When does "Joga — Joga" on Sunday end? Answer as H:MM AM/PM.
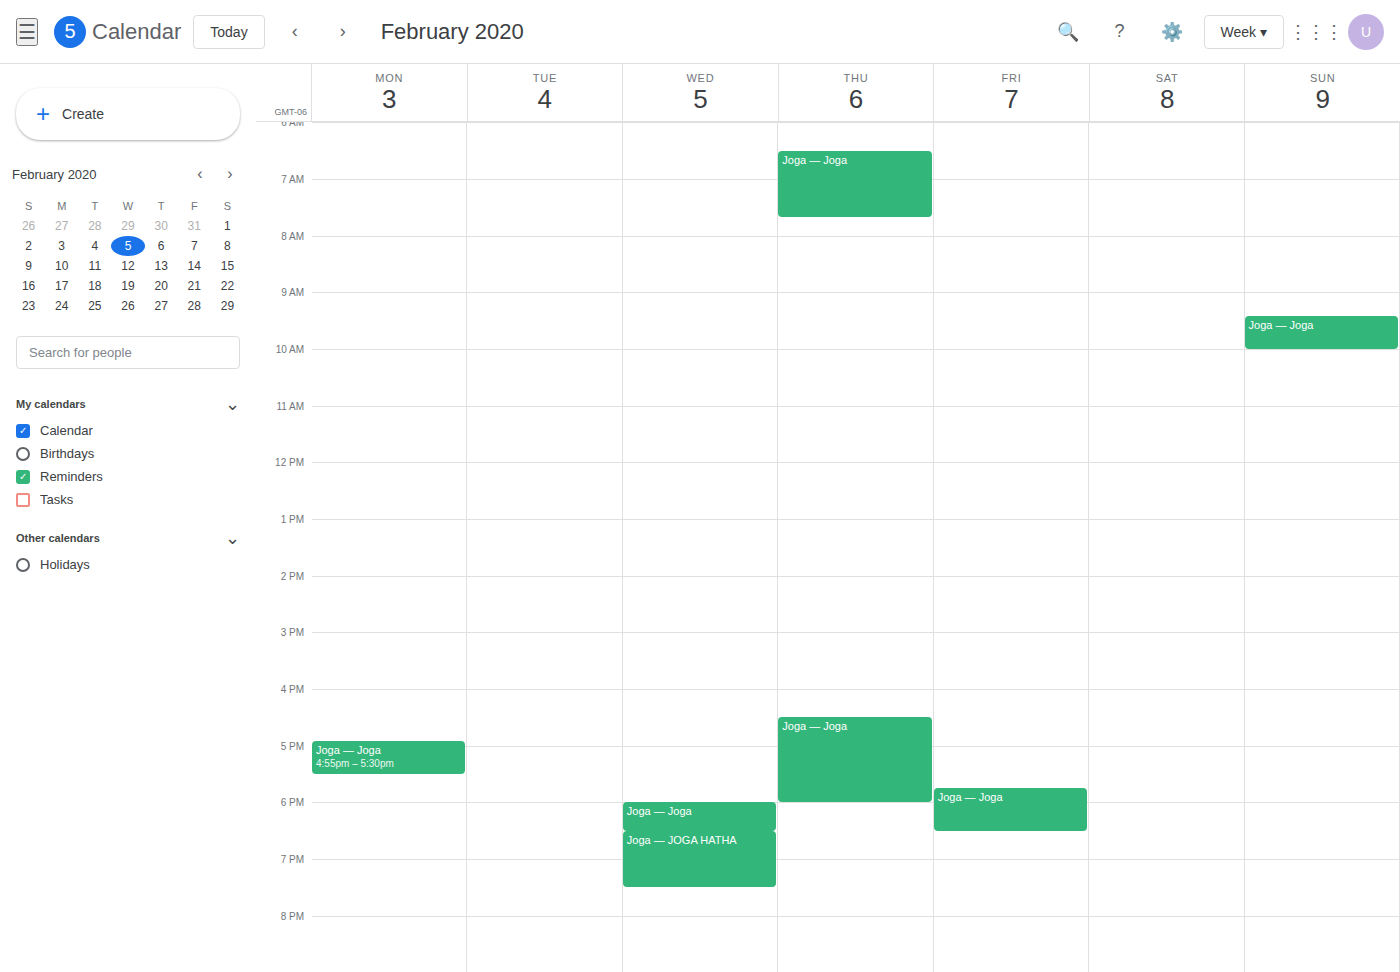
10:00 AM